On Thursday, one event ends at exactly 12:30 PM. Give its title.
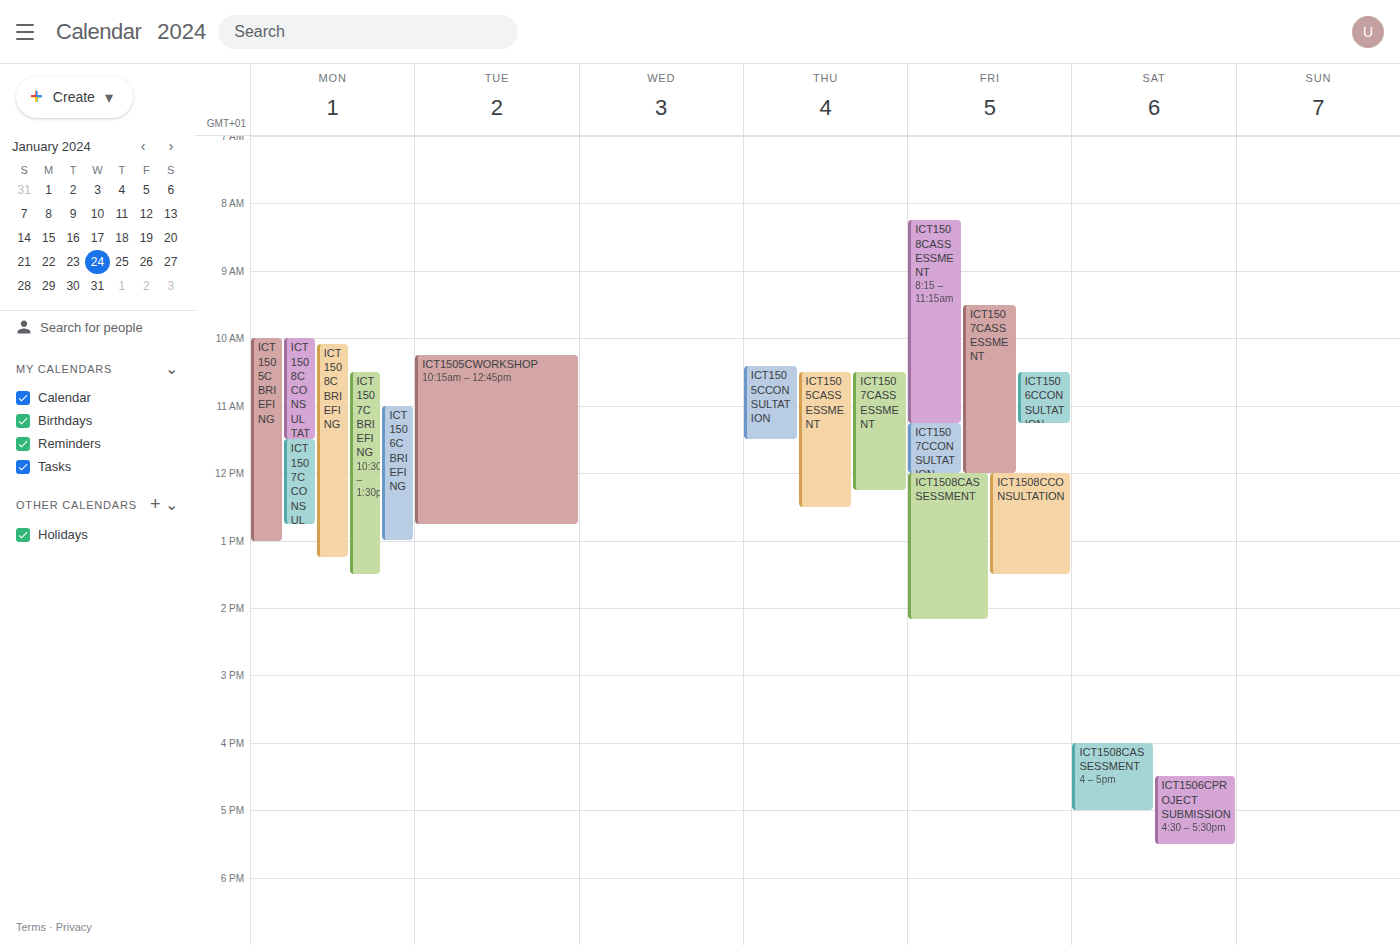
"ICT1505CASSESSMENT"